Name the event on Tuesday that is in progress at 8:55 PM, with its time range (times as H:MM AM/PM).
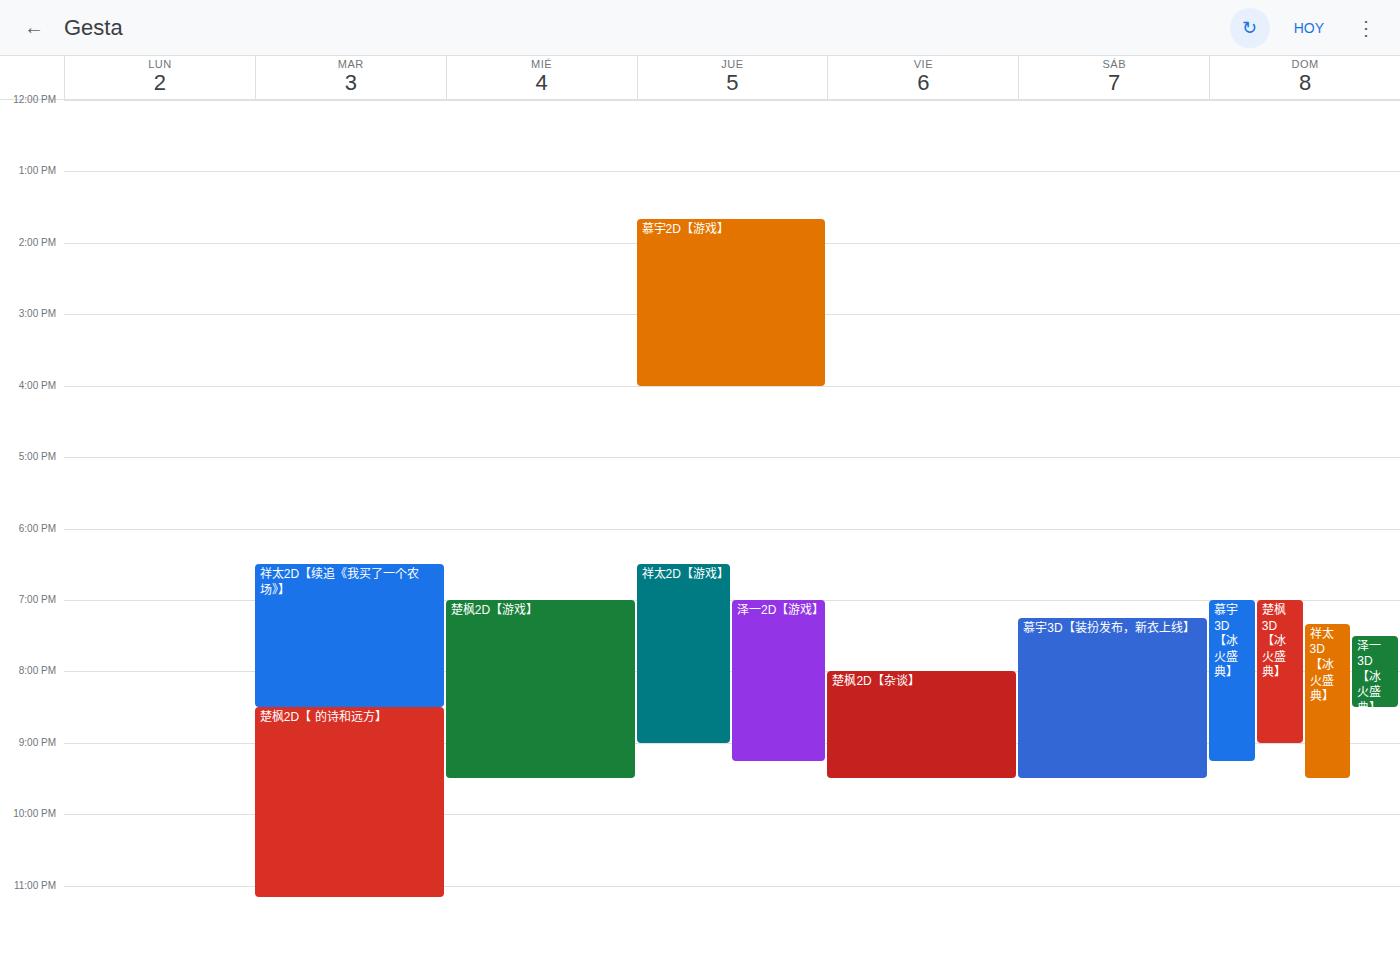
"楚枫2D【 的诗和远方】", 8:30 PM to 11:10 PM